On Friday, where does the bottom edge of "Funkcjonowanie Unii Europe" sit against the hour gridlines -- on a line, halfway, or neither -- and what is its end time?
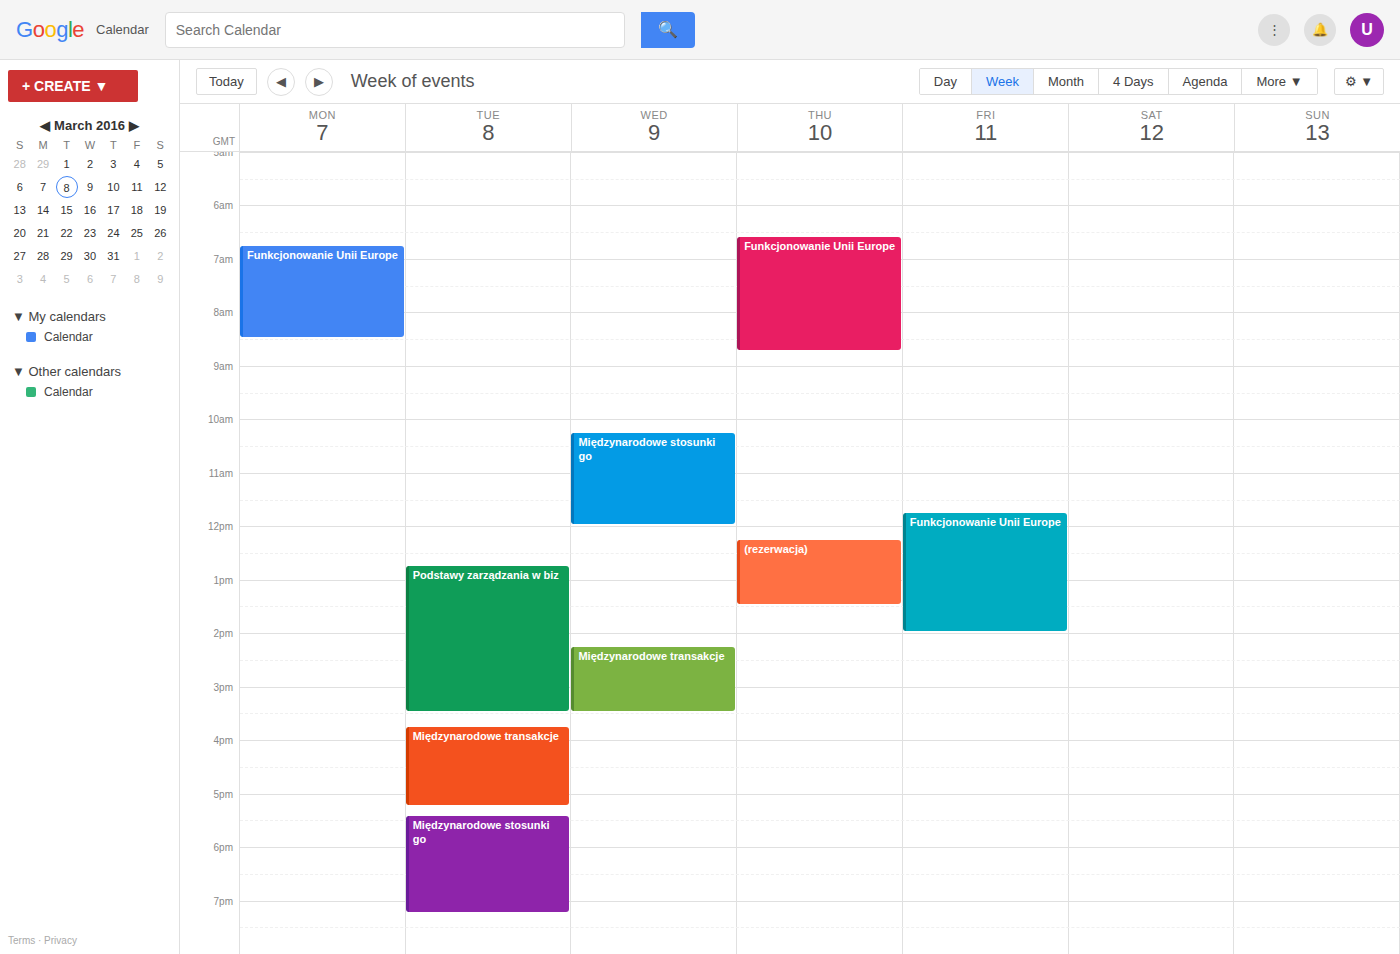
2:00 PM -- exactly on the 2 PM line.